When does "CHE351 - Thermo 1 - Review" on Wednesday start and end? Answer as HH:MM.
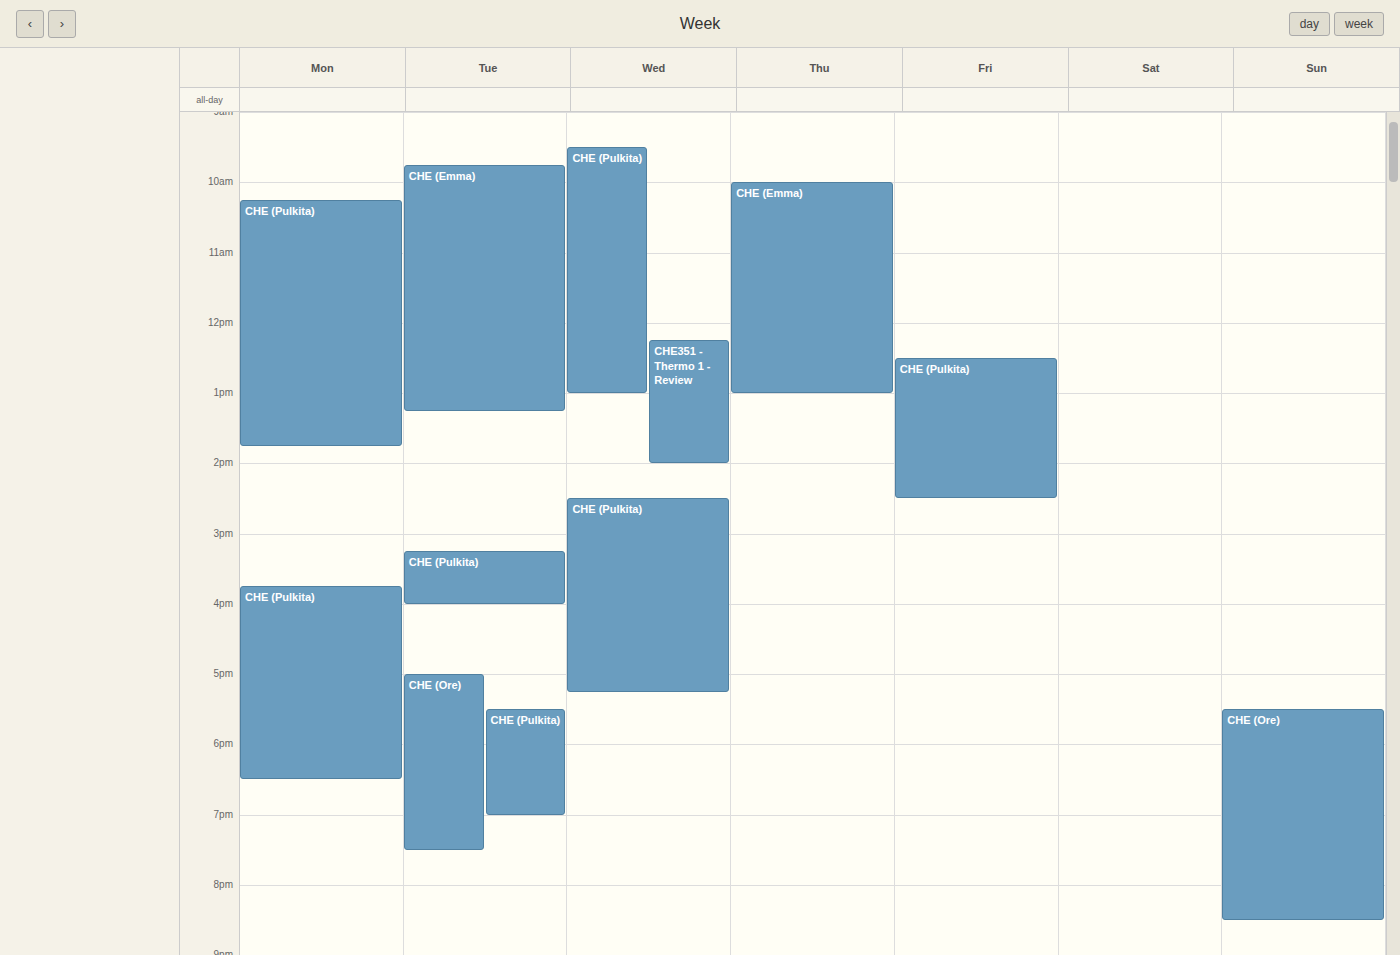
12:15 to 14:00